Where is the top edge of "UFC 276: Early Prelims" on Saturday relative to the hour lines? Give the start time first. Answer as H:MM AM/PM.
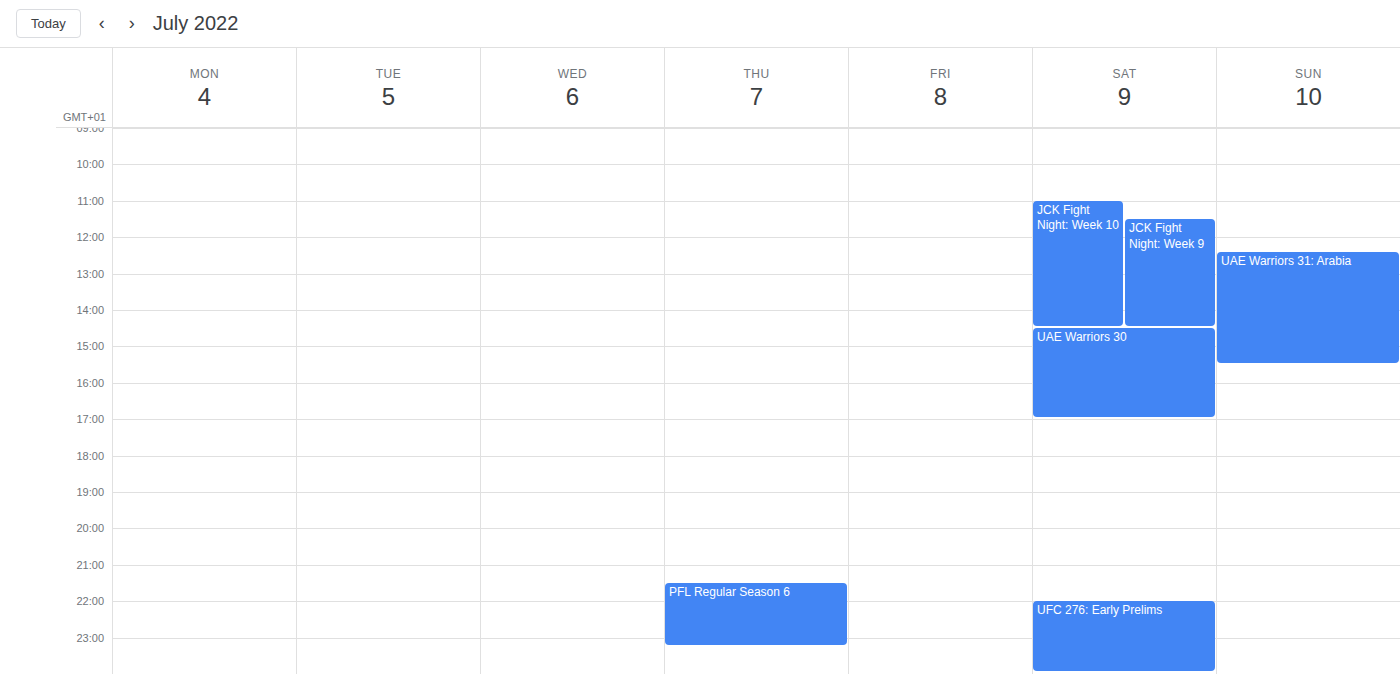
10:00 PM -- exactly on the 10 PM line.